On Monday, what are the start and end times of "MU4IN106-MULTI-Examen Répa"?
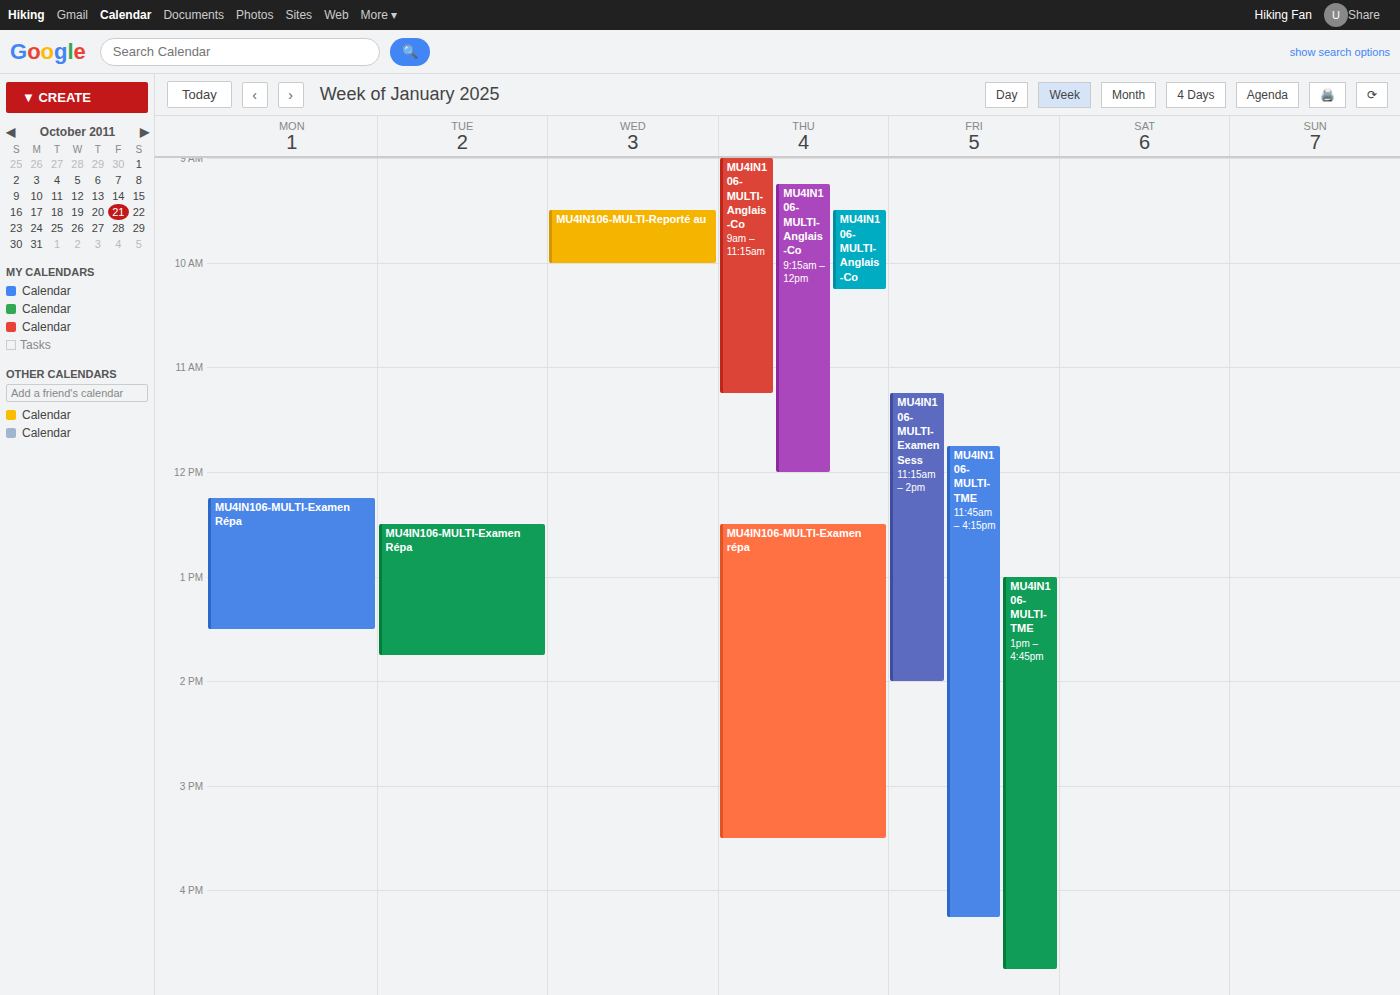
12:15 PM to 1:30 PM